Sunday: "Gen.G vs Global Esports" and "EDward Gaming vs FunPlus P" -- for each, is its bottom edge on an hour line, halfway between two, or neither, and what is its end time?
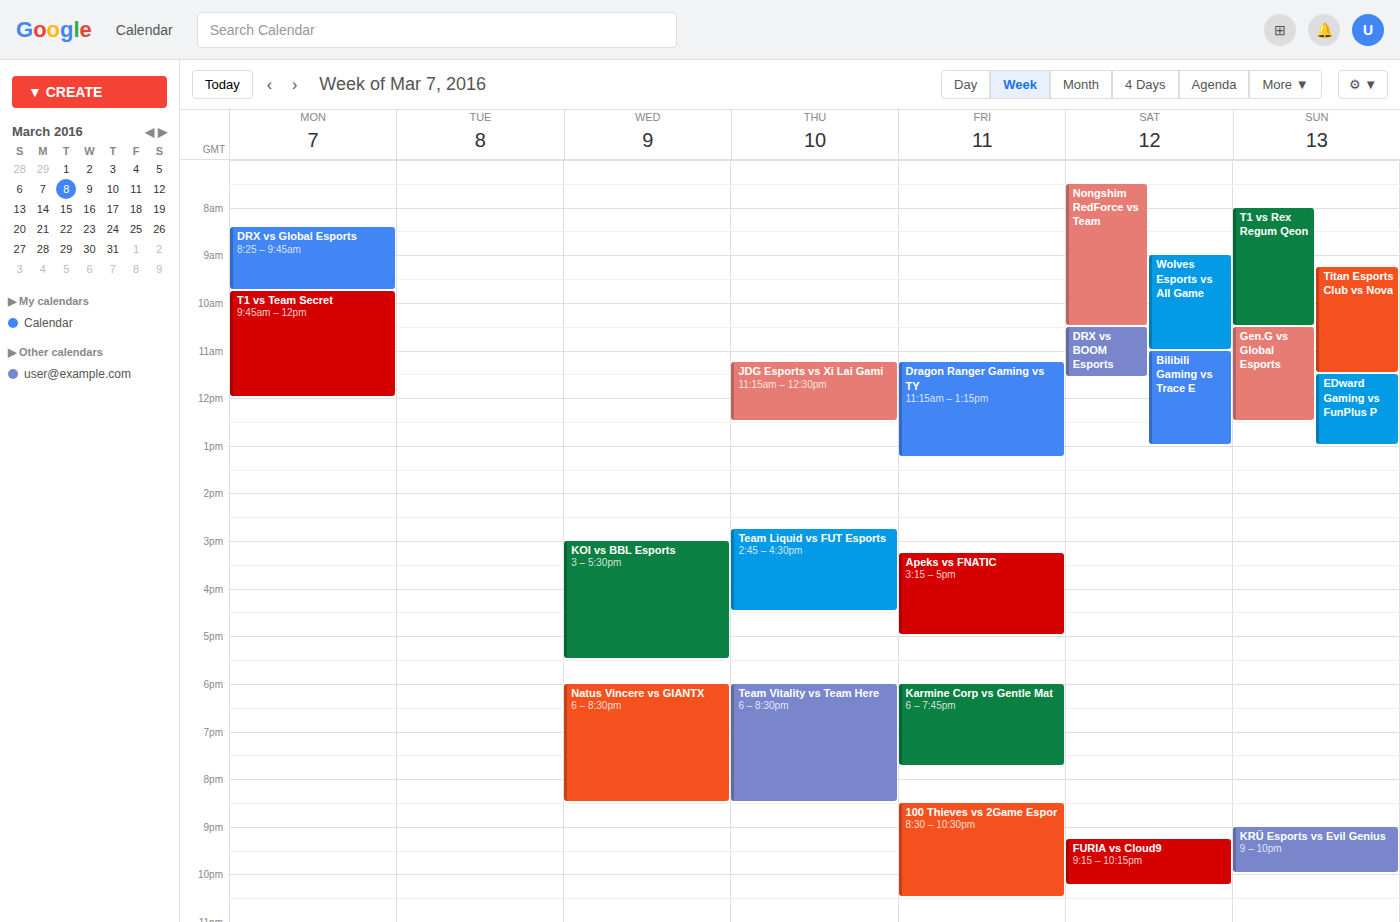
"Gen.G vs Global Esports": 12:30 PM, halfway between the 12 PM and 1 PM lines. "EDward Gaming vs FunPlus P": 1:00 PM, exactly on the 1 PM line.